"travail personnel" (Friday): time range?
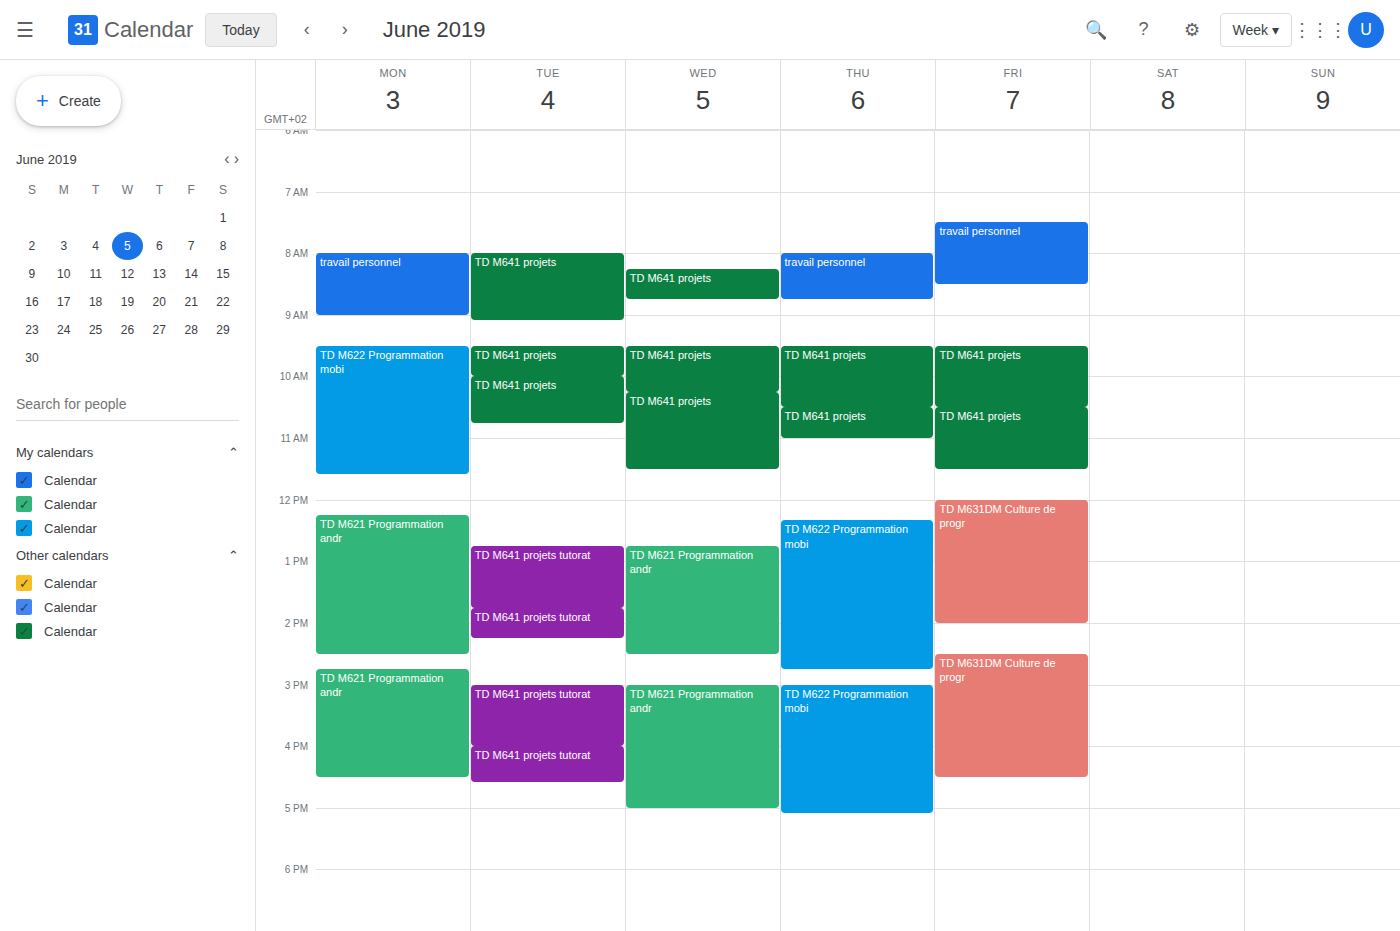
7:30 AM to 8:30 AM